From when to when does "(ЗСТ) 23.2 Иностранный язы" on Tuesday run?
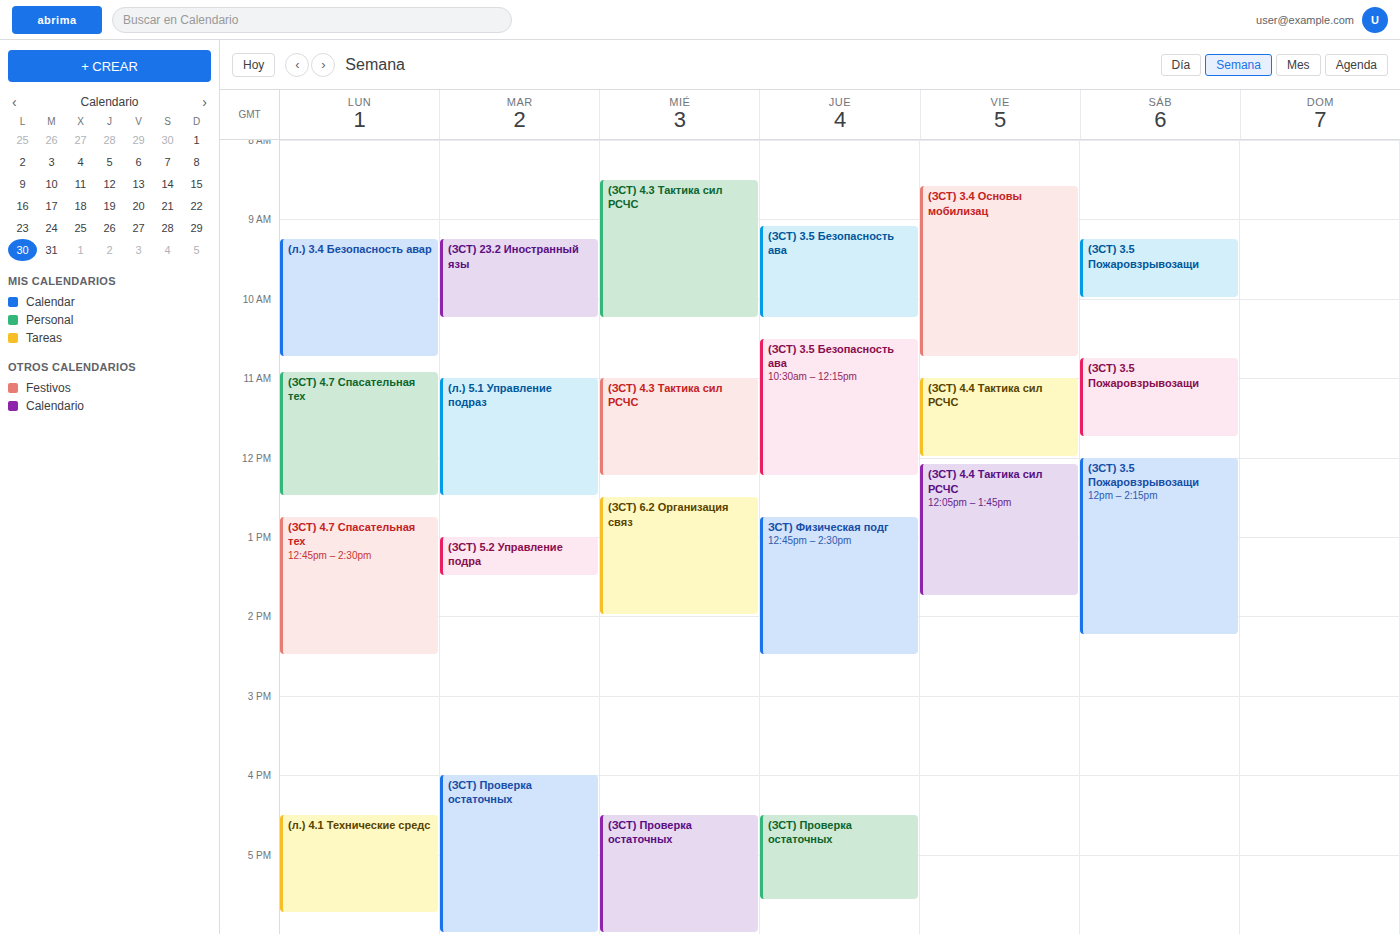
9:15 AM to 10:15 AM